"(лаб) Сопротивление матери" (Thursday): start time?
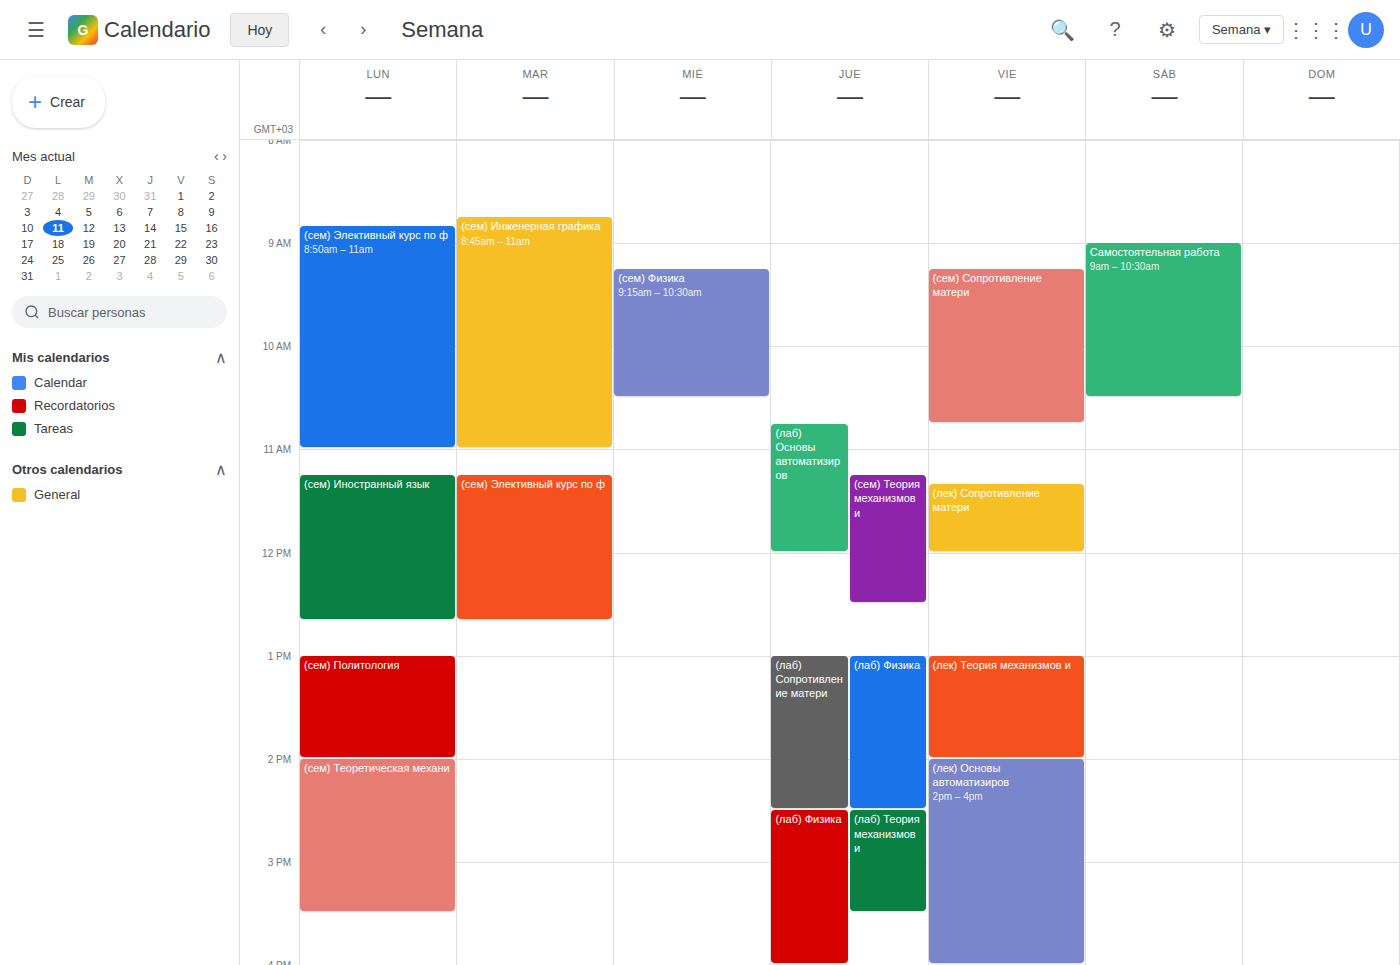
1:00 PM